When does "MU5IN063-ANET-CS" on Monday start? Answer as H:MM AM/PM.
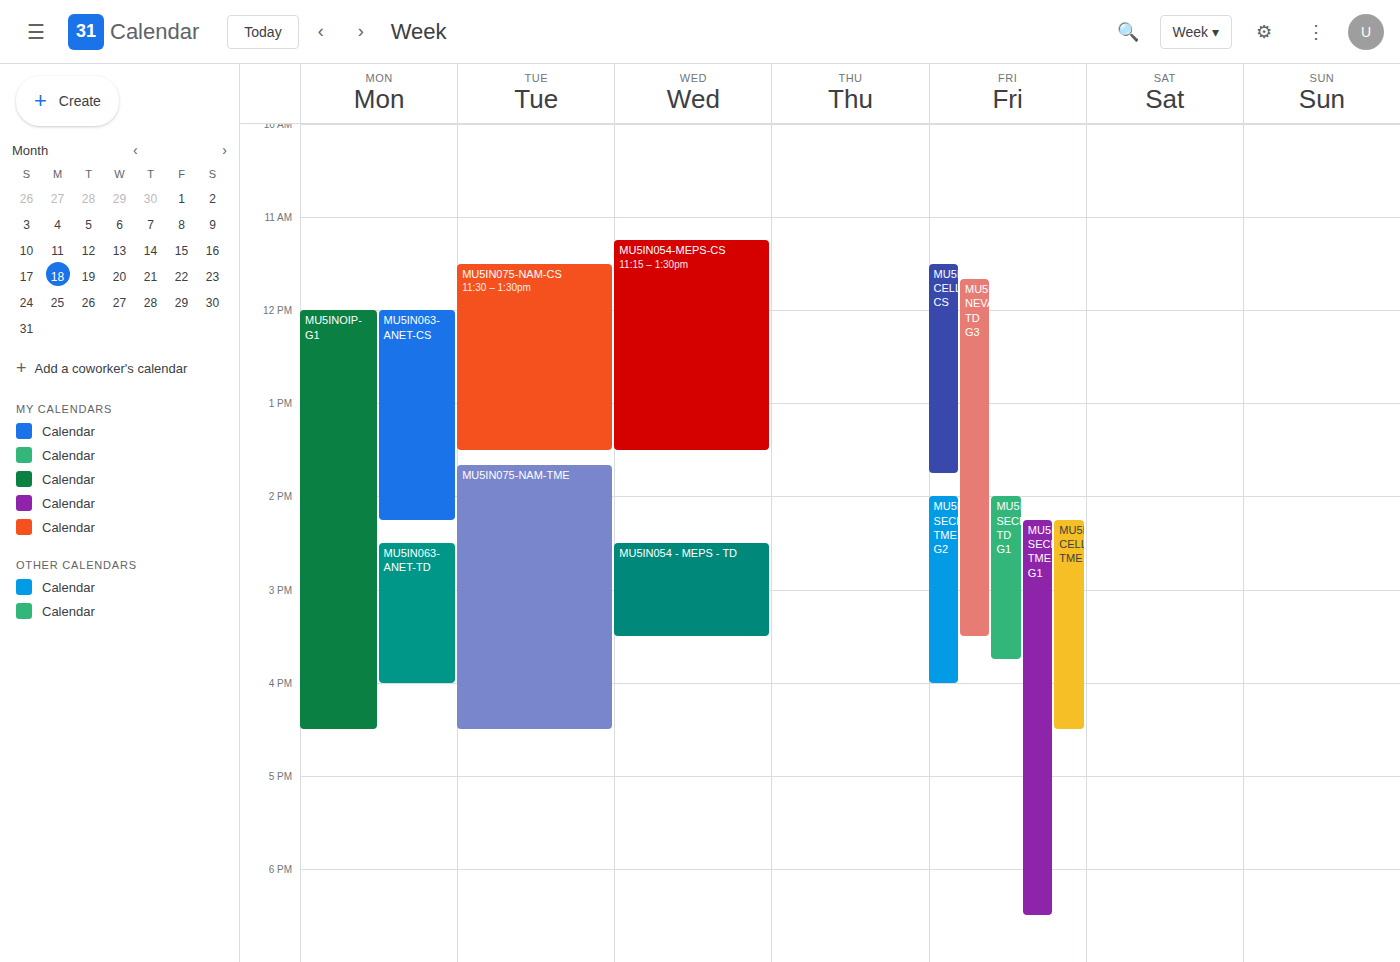
12:00 PM